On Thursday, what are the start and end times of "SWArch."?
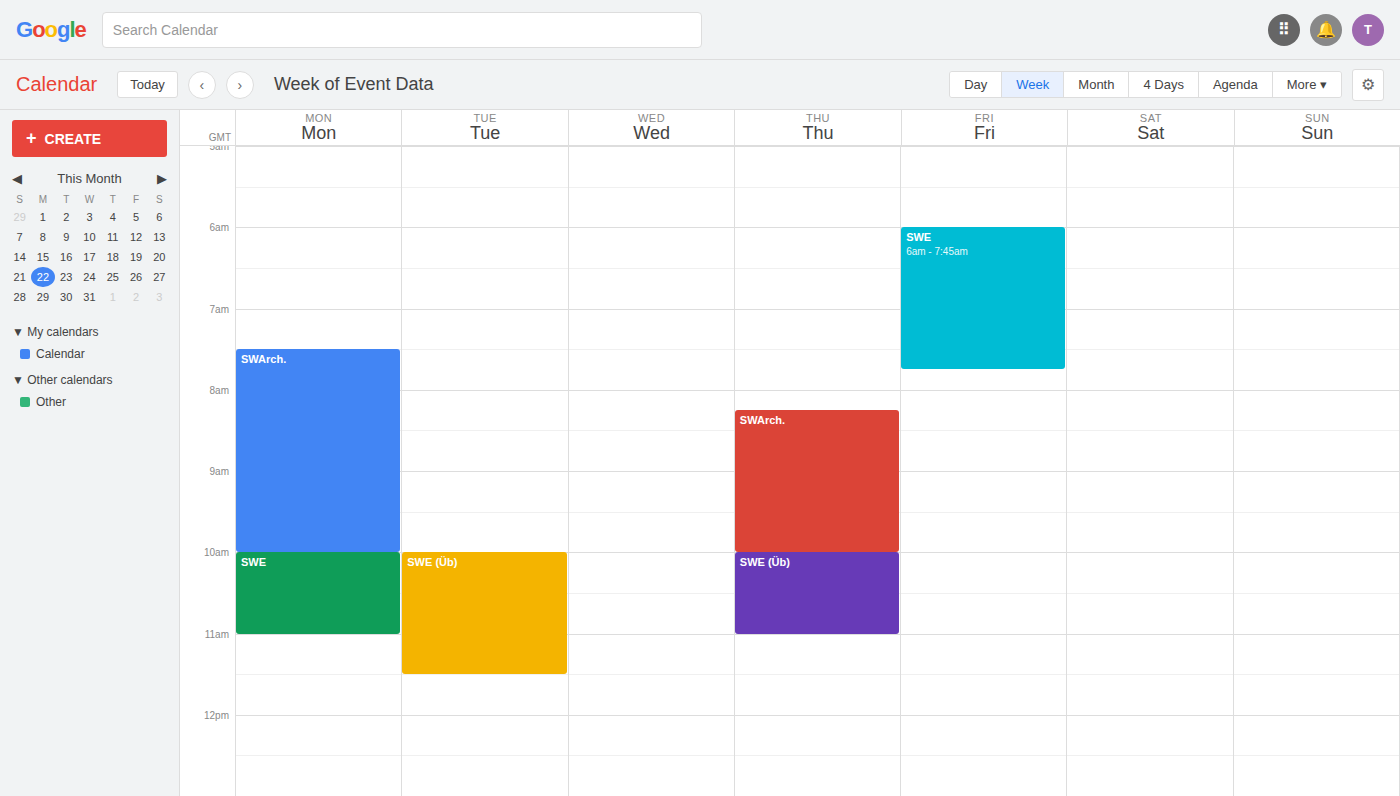
08:15 to 10:00